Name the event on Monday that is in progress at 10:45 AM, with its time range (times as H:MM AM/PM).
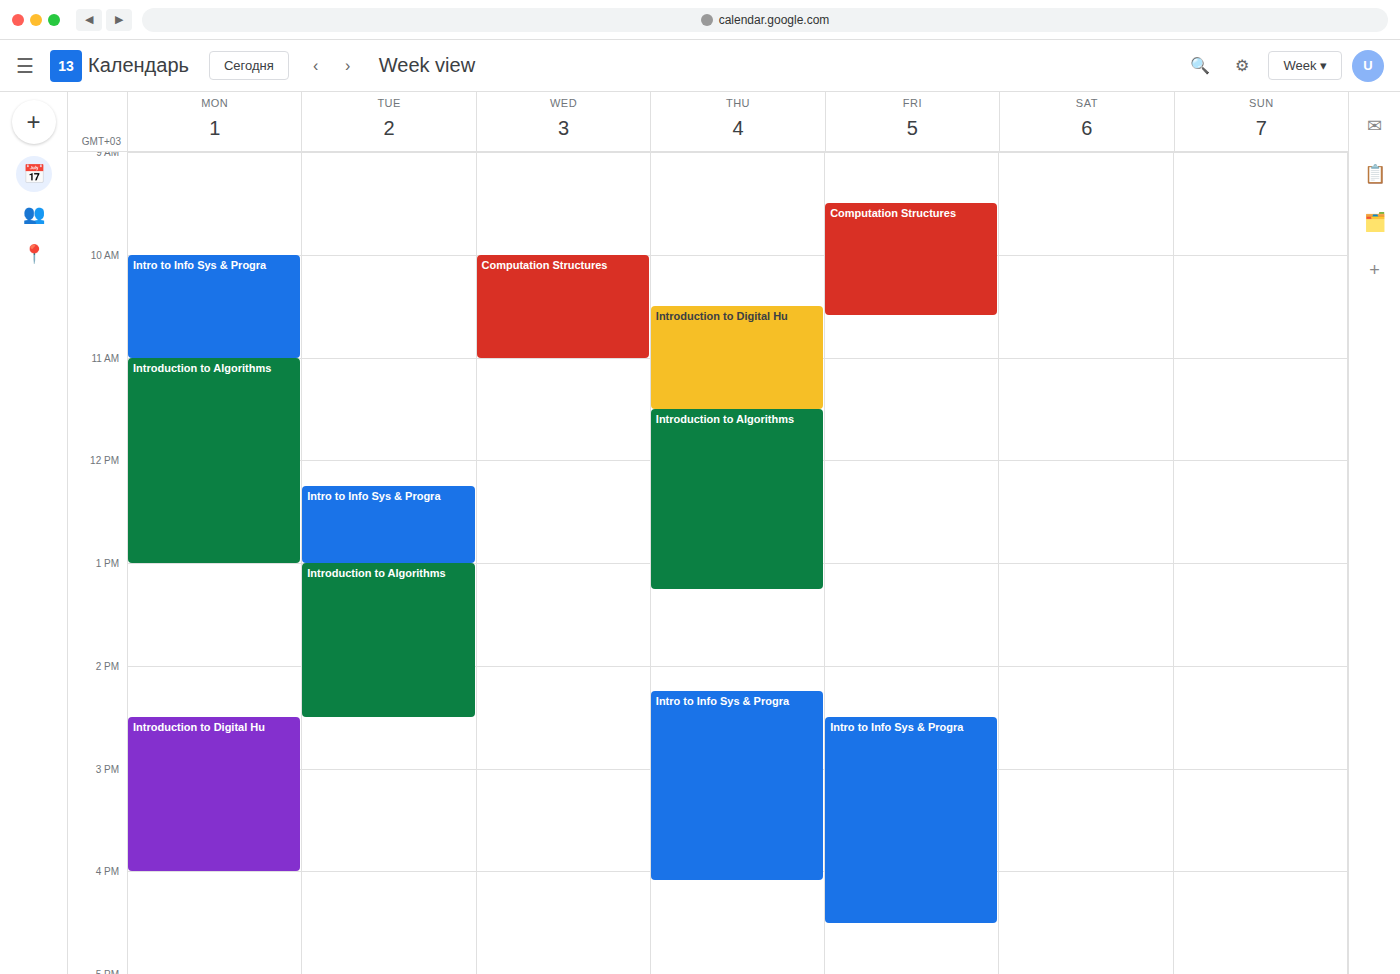
"Intro to Info Sys & Progra", 10:00 AM to 11:00 AM